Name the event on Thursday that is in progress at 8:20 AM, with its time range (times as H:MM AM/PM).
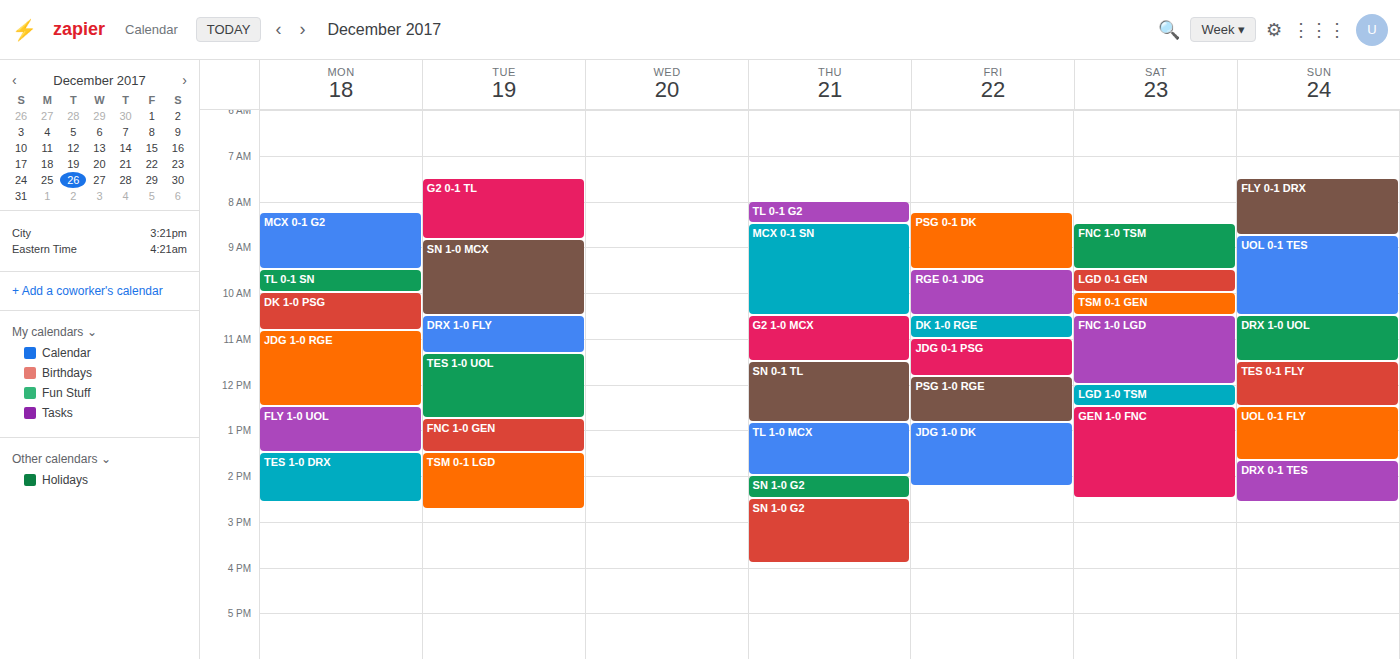
"TL 0-1 G2", 8:00 AM to 8:30 AM